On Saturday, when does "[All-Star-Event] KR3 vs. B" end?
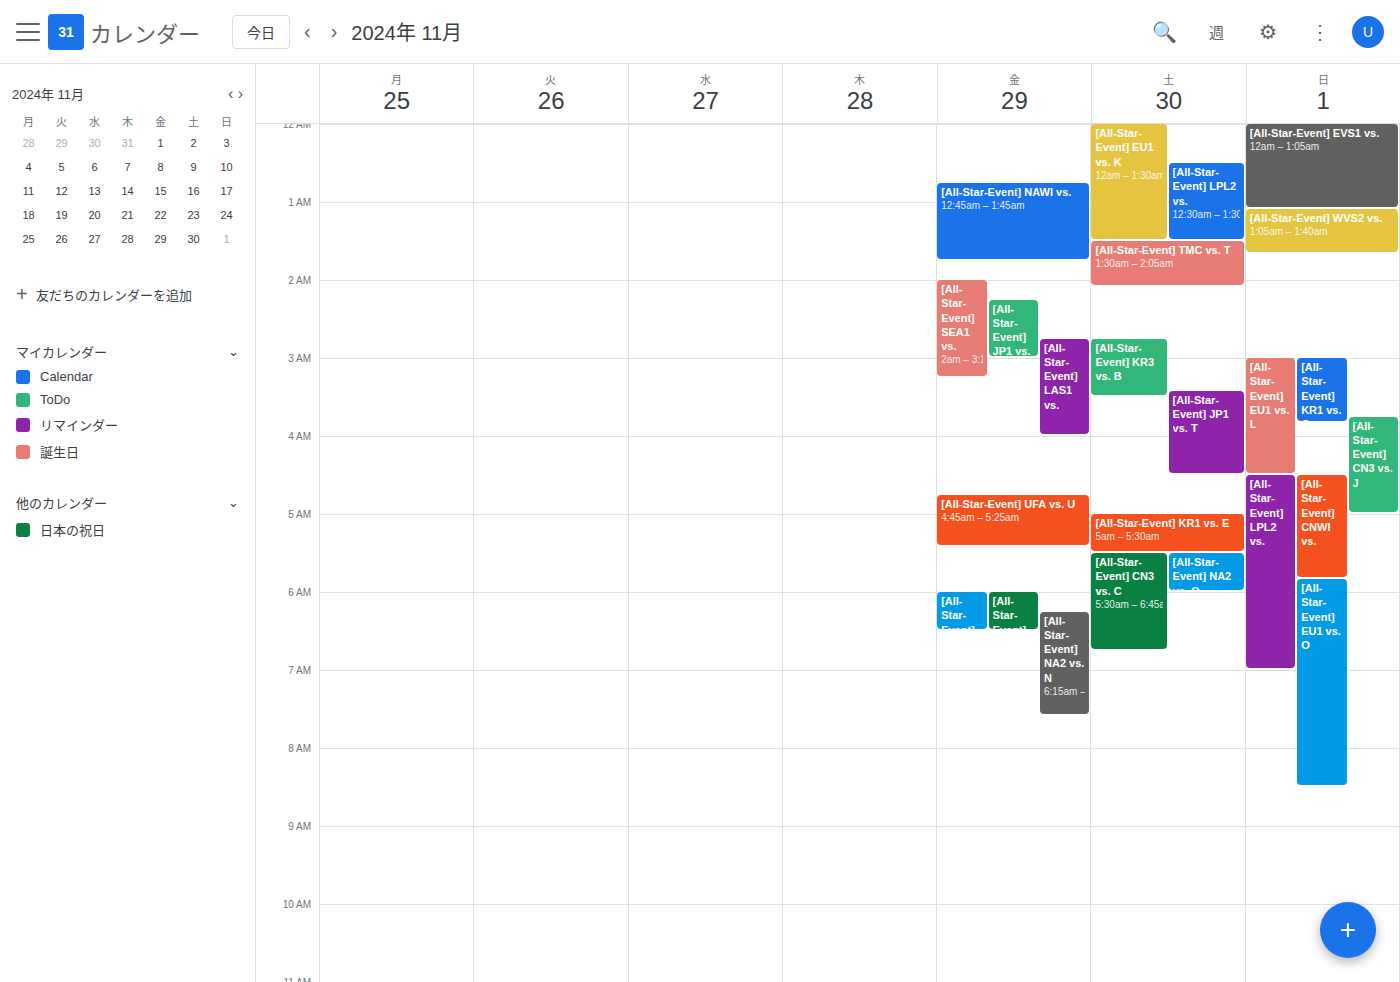
3:30 AM